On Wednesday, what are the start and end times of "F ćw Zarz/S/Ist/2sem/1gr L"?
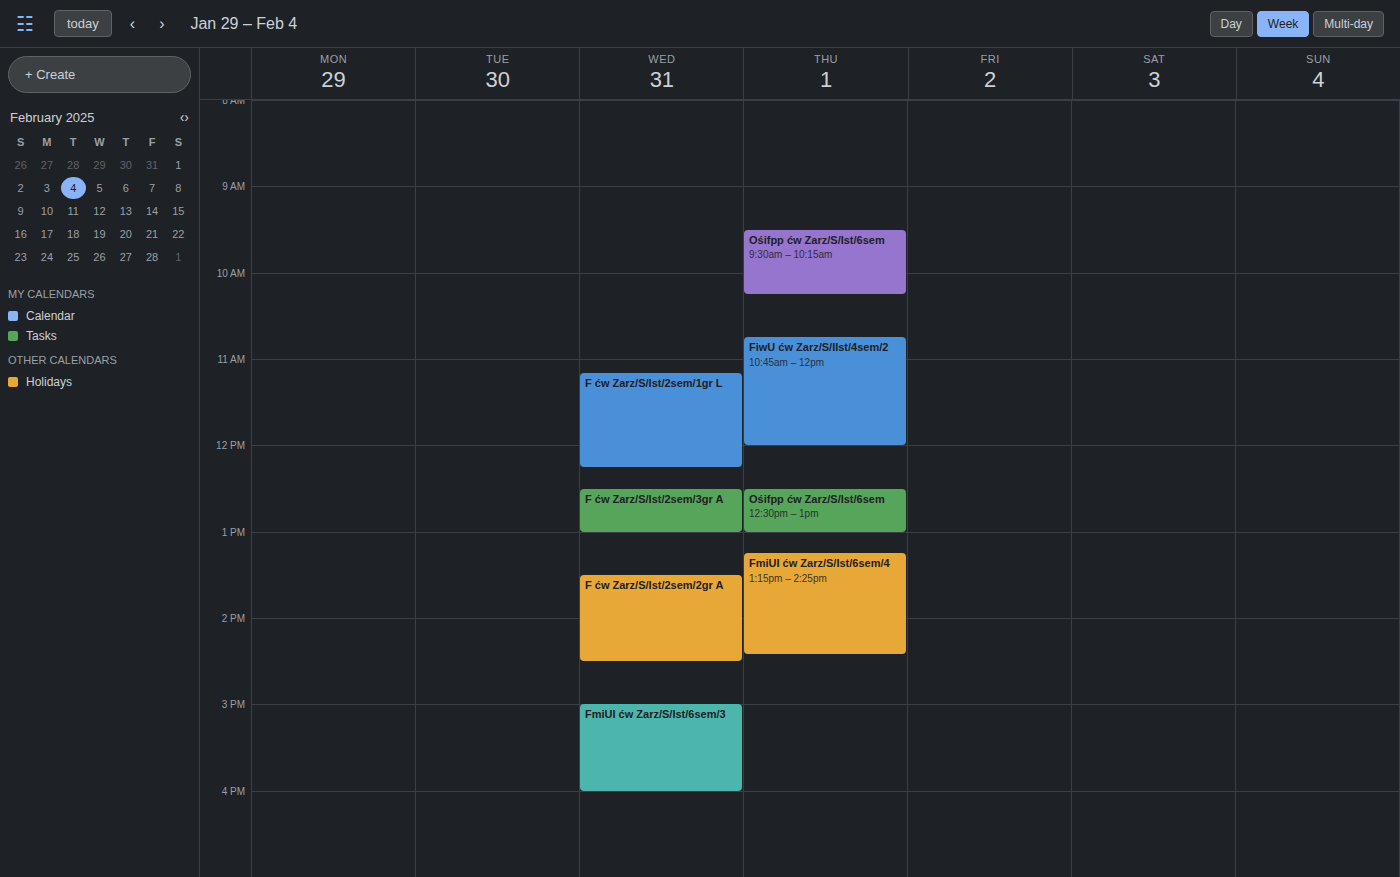
11:10 AM to 12:15 PM